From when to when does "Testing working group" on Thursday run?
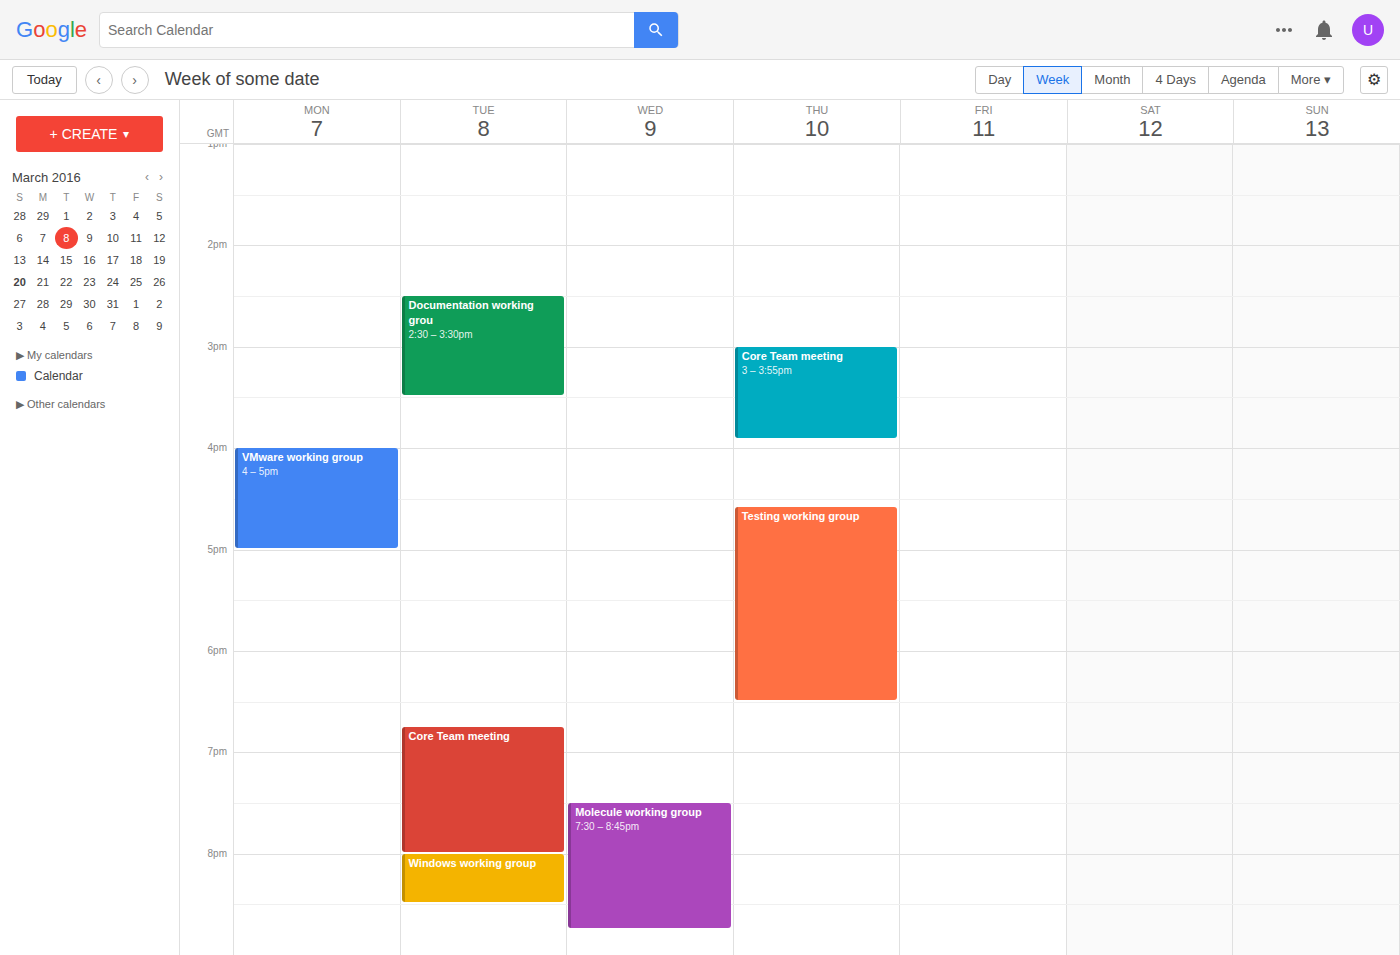
4:35 PM to 6:30 PM